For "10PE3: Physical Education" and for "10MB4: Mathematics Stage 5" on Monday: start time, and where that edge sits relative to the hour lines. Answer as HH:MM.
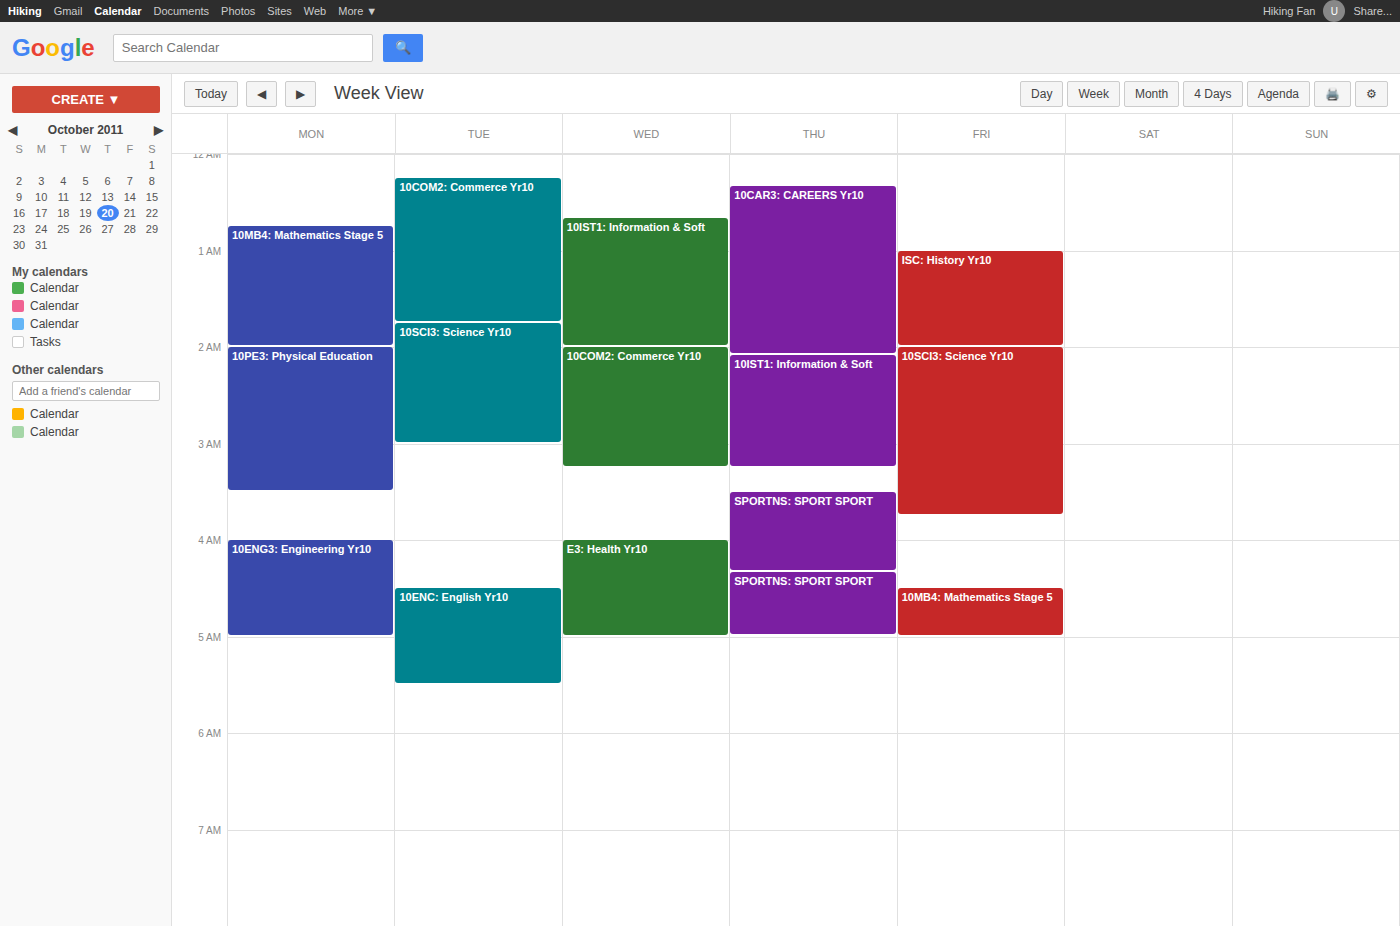
"10PE3: Physical Education": 02:00, exactly on the 02:00 line. "10MB4: Mathematics Stage 5": 00:45, neither: three quarters of the way from the 00:00 line to the 01:00 line.